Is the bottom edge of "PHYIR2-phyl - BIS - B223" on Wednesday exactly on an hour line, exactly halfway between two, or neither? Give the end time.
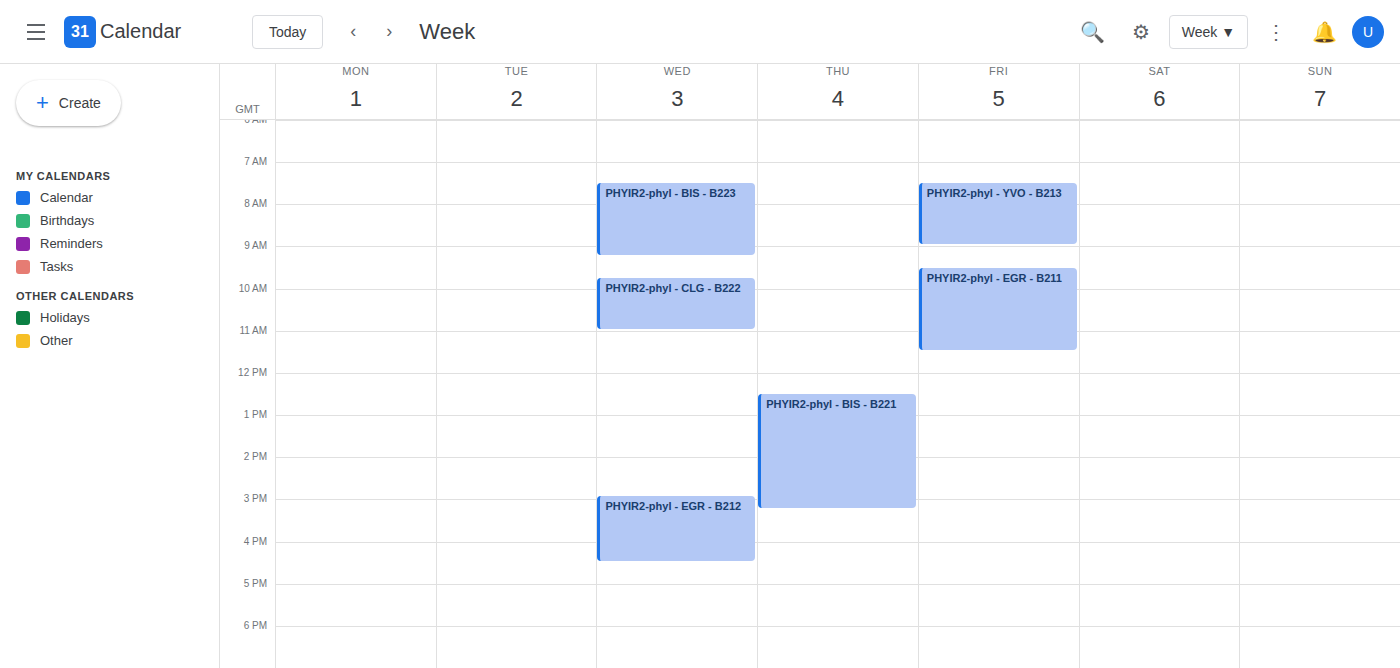
9:15 AM -- neither: a quarter of the way from the 9 AM line to the 10 AM line.